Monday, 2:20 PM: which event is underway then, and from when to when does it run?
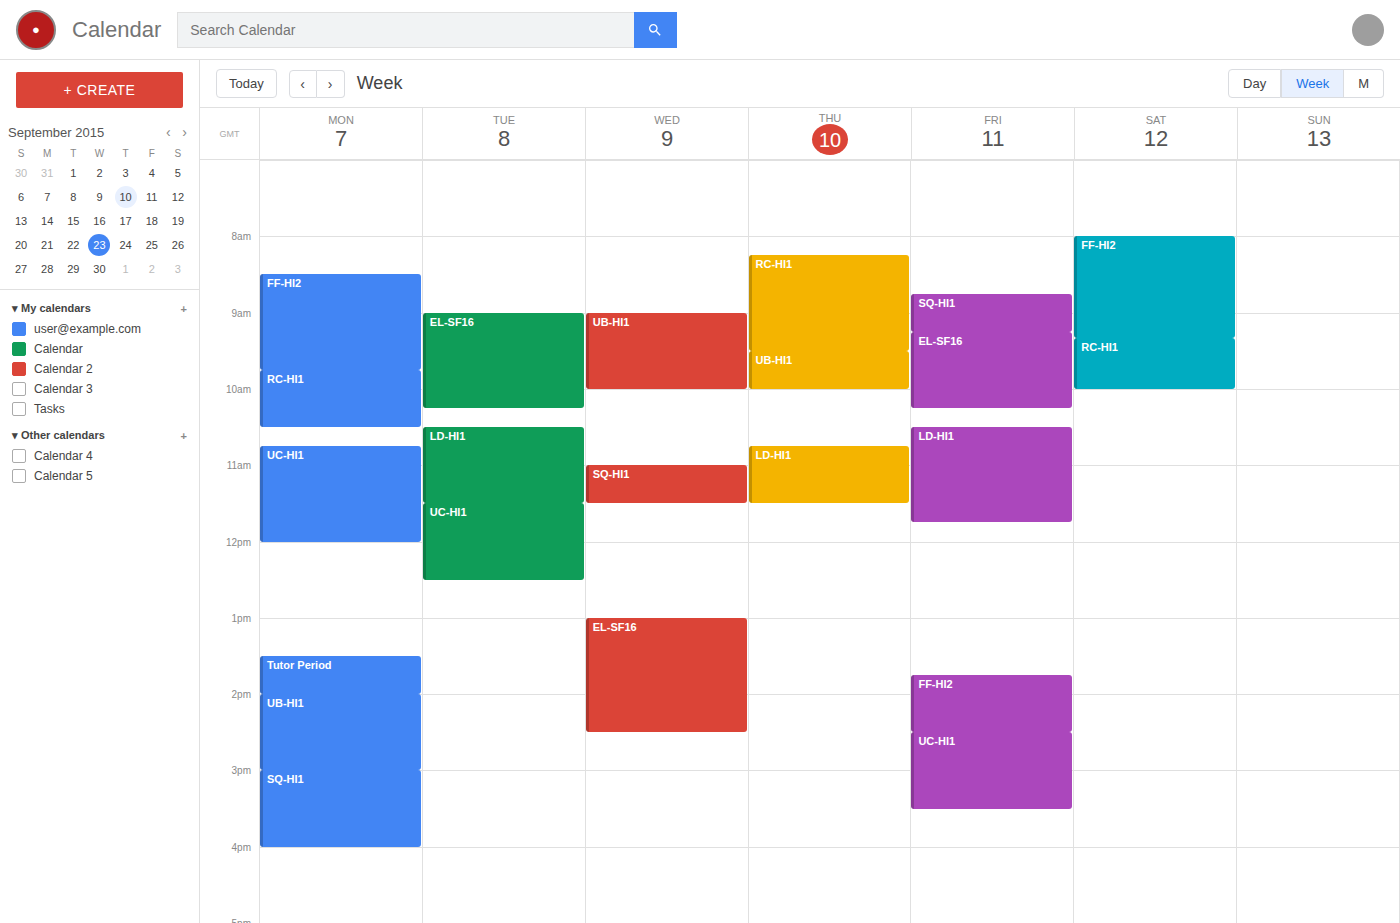
"UB-HI1", 2:00 PM to 3:00 PM